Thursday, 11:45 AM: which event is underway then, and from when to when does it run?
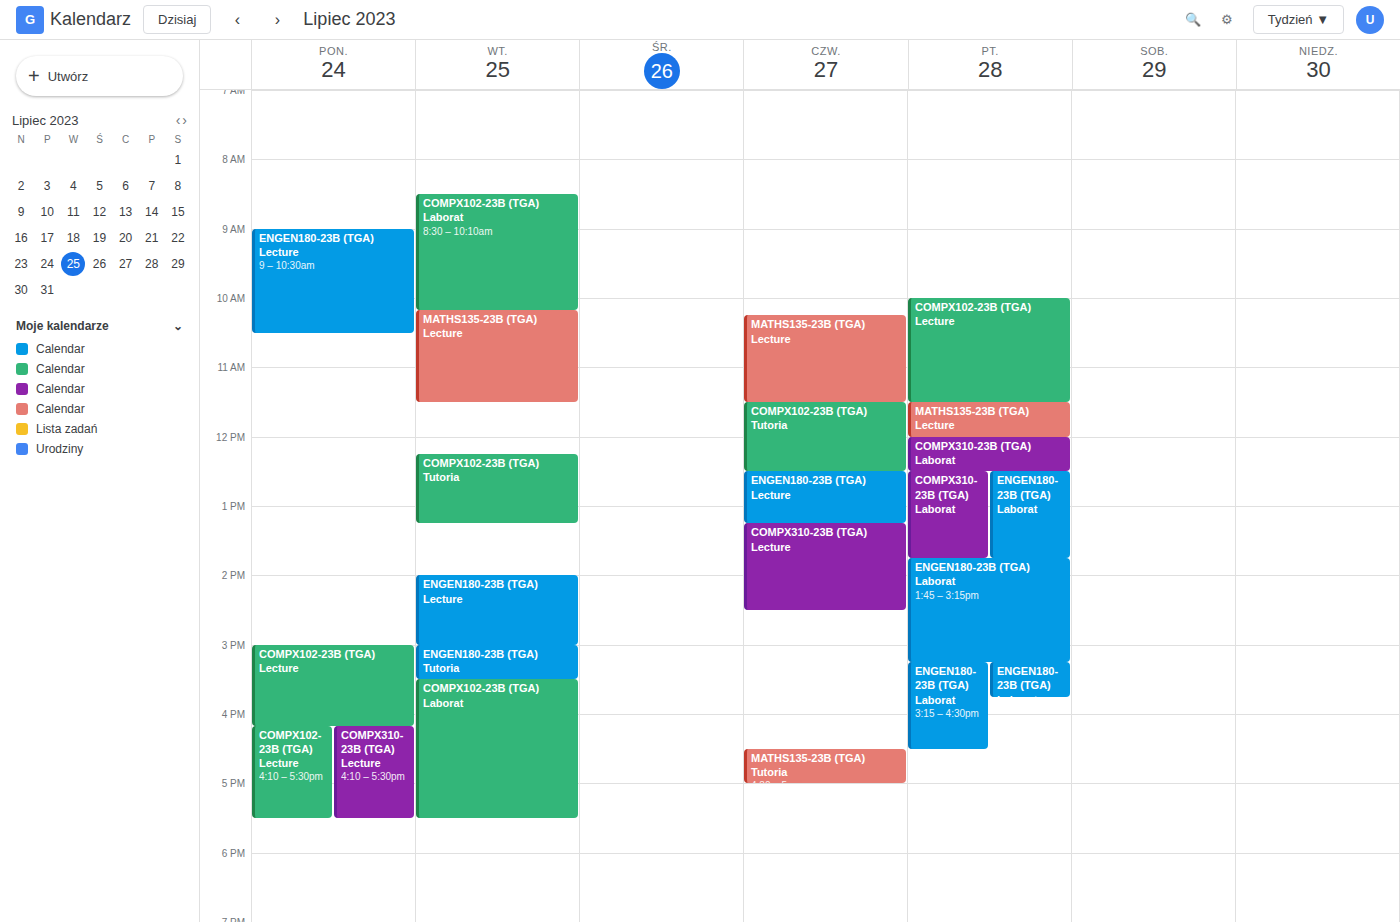
"COMPX102-23B (TGA) Tutoria", 11:30 AM to 12:30 PM